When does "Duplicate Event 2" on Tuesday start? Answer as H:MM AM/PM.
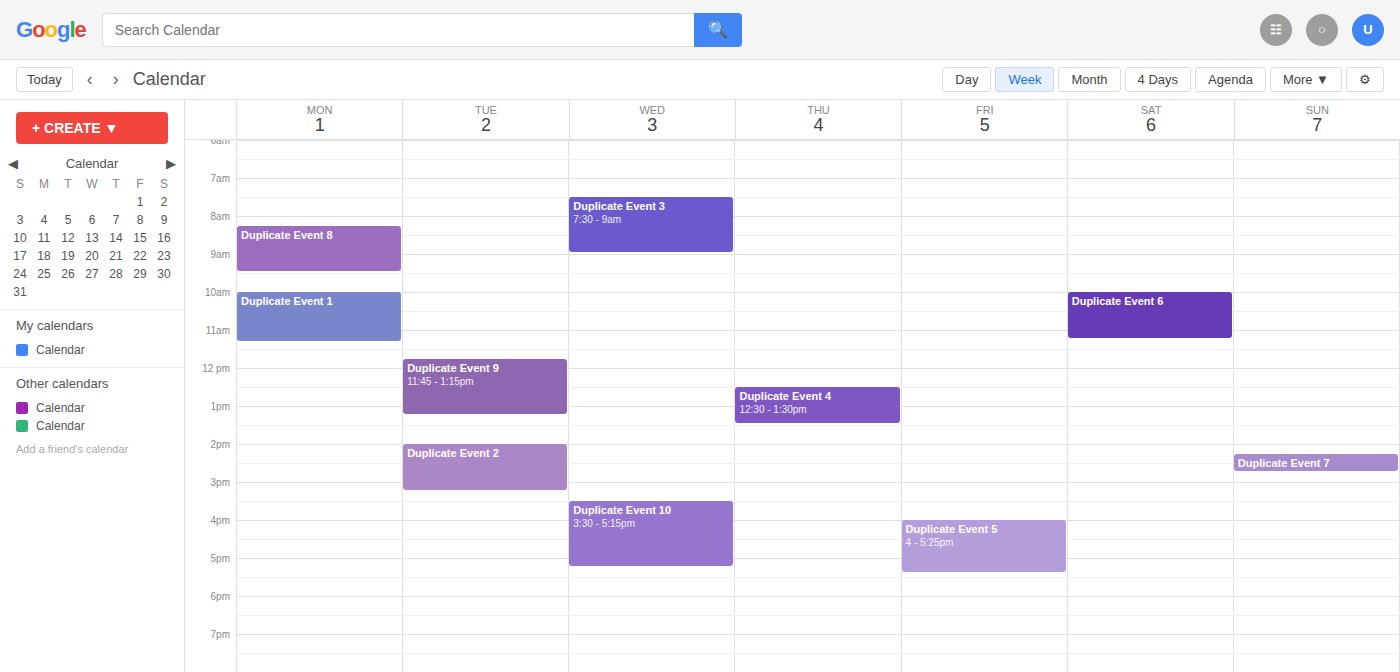
2:00 PM